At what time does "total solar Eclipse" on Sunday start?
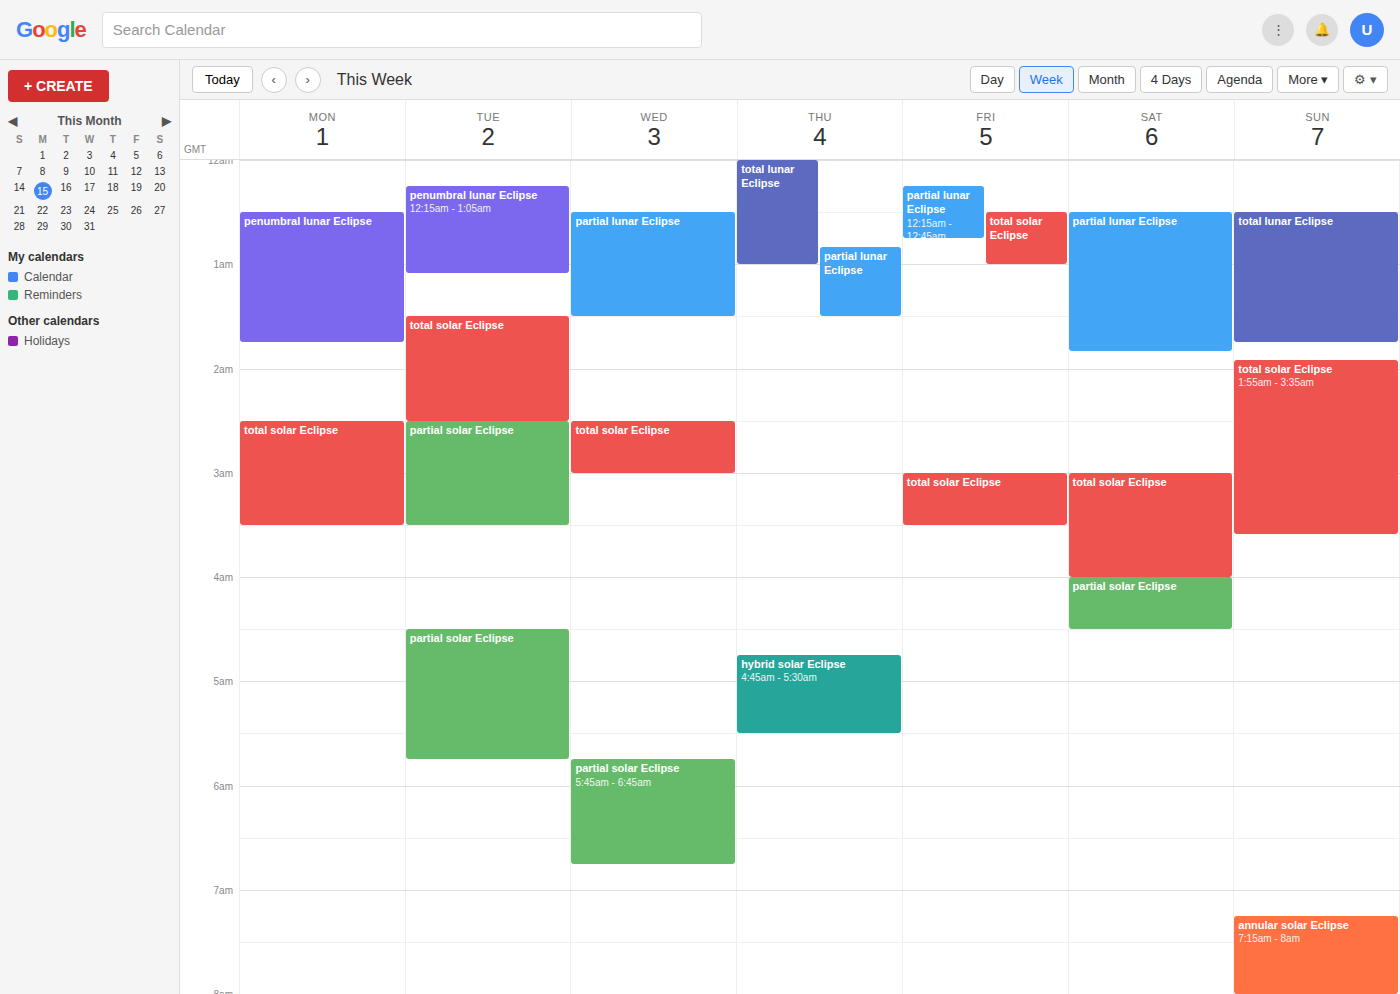
1:55 AM